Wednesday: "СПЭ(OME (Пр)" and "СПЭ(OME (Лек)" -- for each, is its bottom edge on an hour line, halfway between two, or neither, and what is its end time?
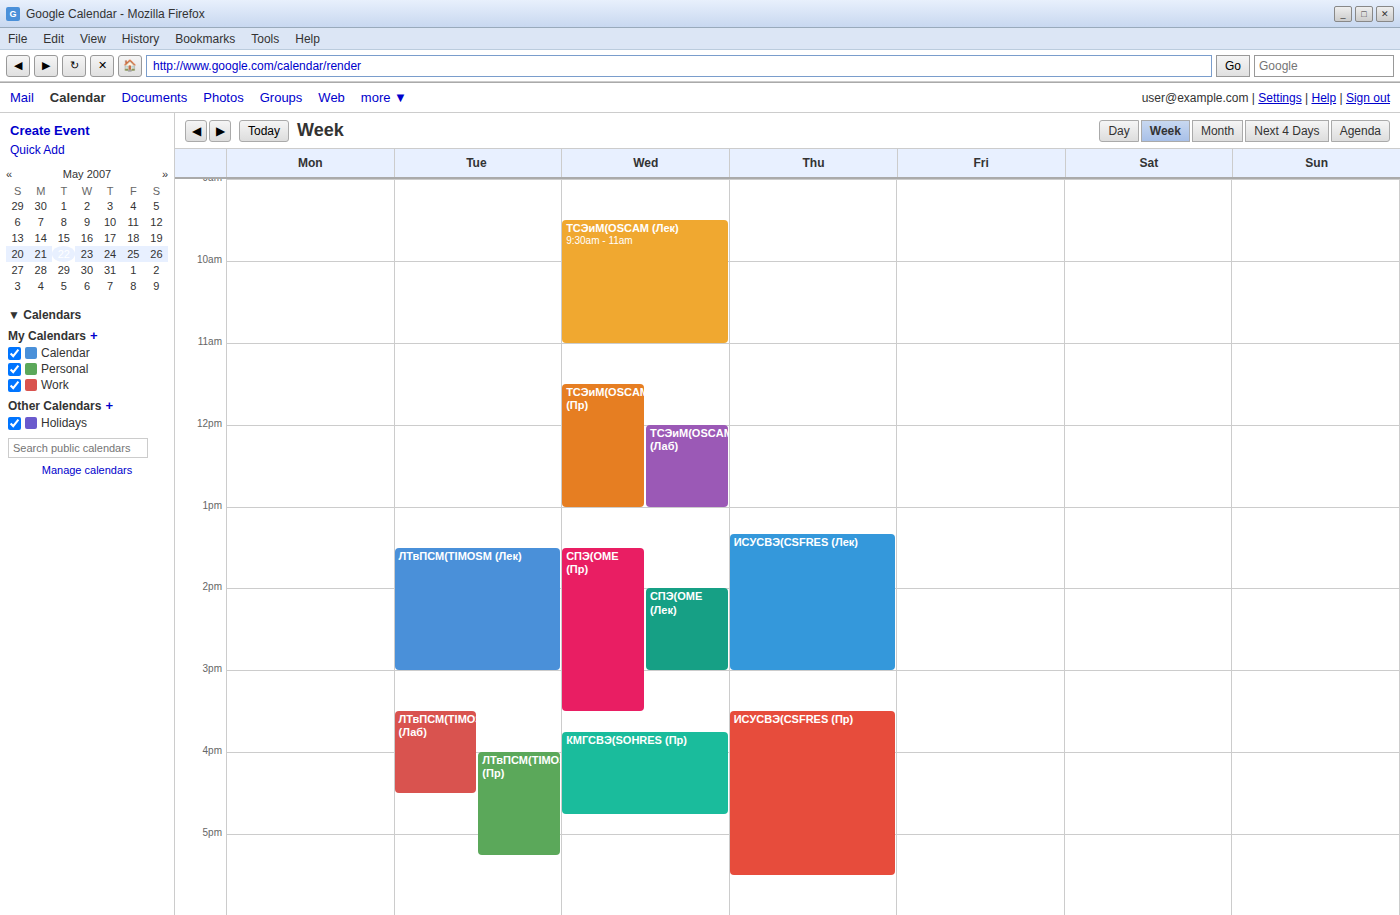
"СПЭ(OME (Пр)": 3:30 PM, halfway between the 3 PM and 4 PM lines. "СПЭ(OME (Лек)": 3:00 PM, exactly on the 3 PM line.